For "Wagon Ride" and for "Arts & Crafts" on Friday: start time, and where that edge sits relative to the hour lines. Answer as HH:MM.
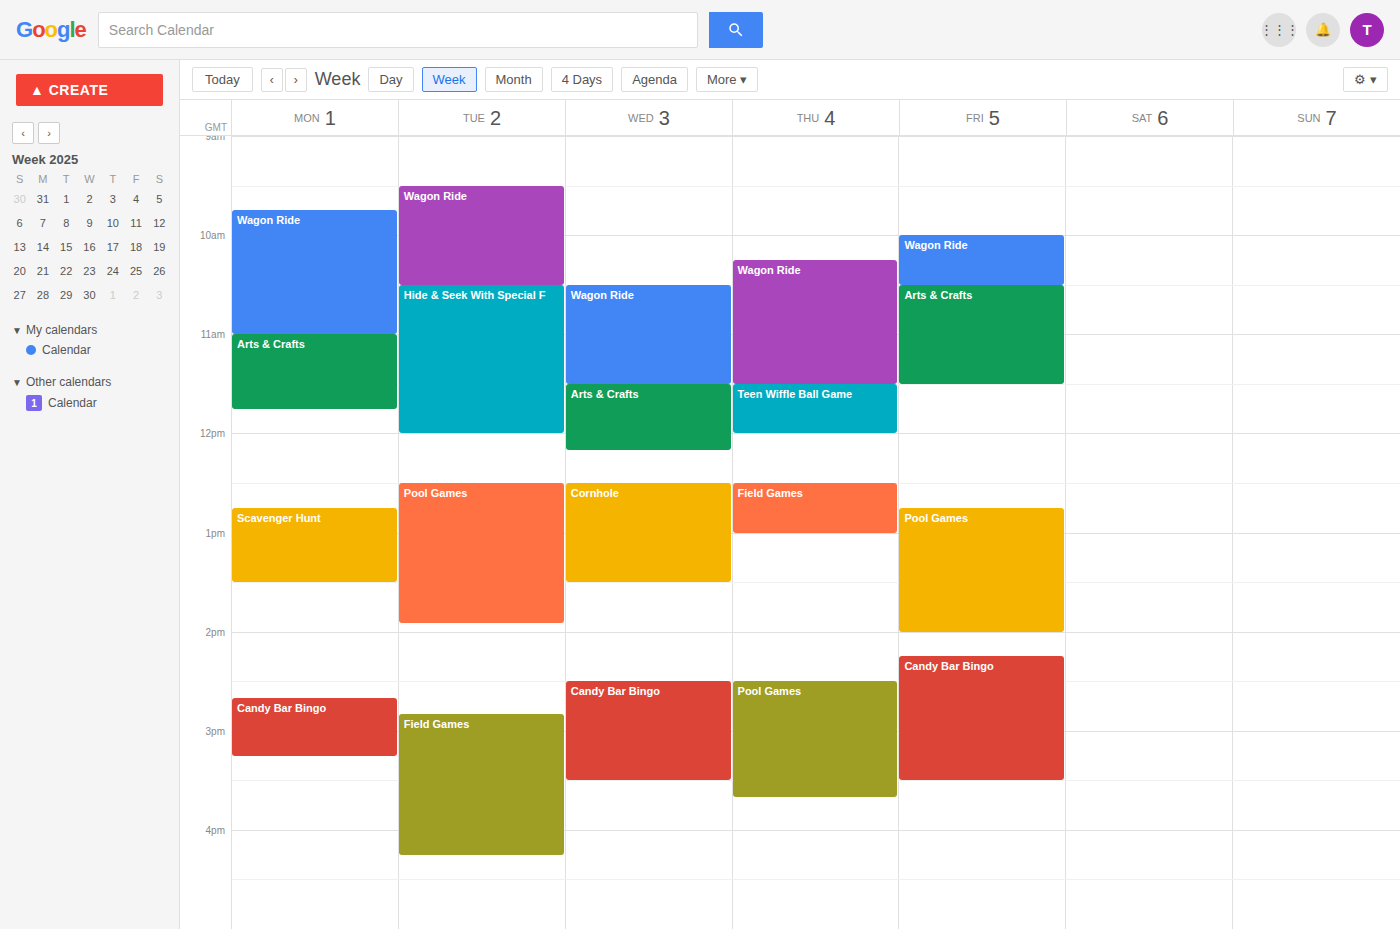
"Wagon Ride": 10:00, exactly on the 10:00 line. "Arts & Crafts": 10:30, halfway between the 10:00 and 11:00 lines.